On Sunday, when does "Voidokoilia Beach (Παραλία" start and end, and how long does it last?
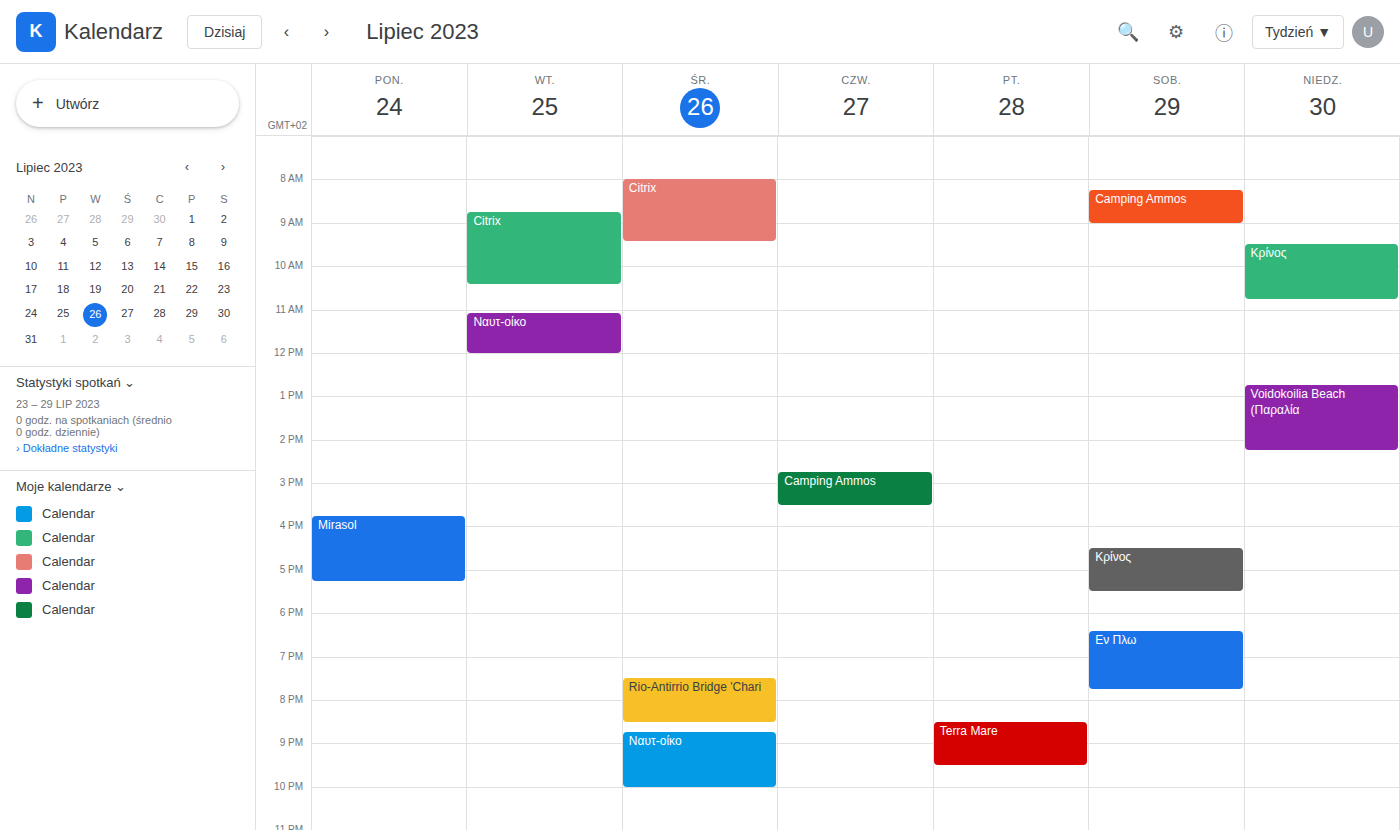
12:45 PM to 2:15 PM, 1 hour 30 minutes